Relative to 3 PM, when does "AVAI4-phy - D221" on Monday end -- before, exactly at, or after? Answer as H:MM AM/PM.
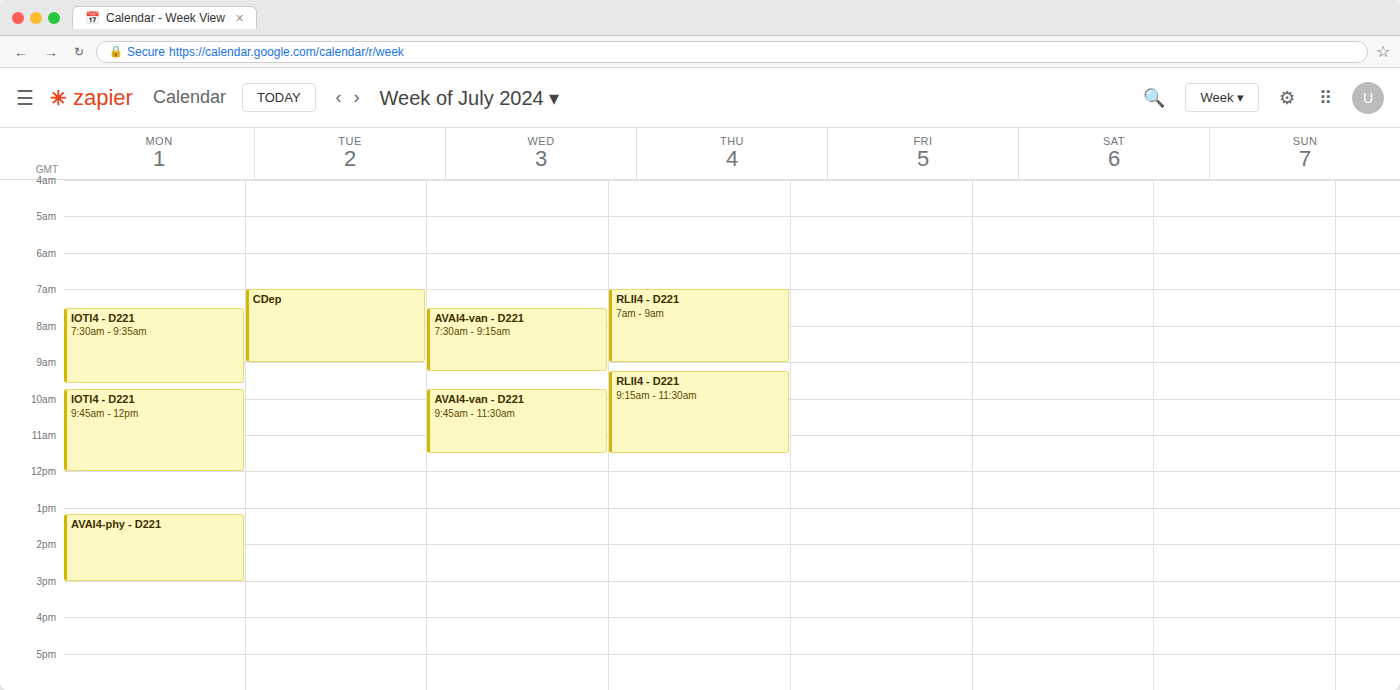
3:00 PM -- exactly at 3 PM, on the 3 PM line.